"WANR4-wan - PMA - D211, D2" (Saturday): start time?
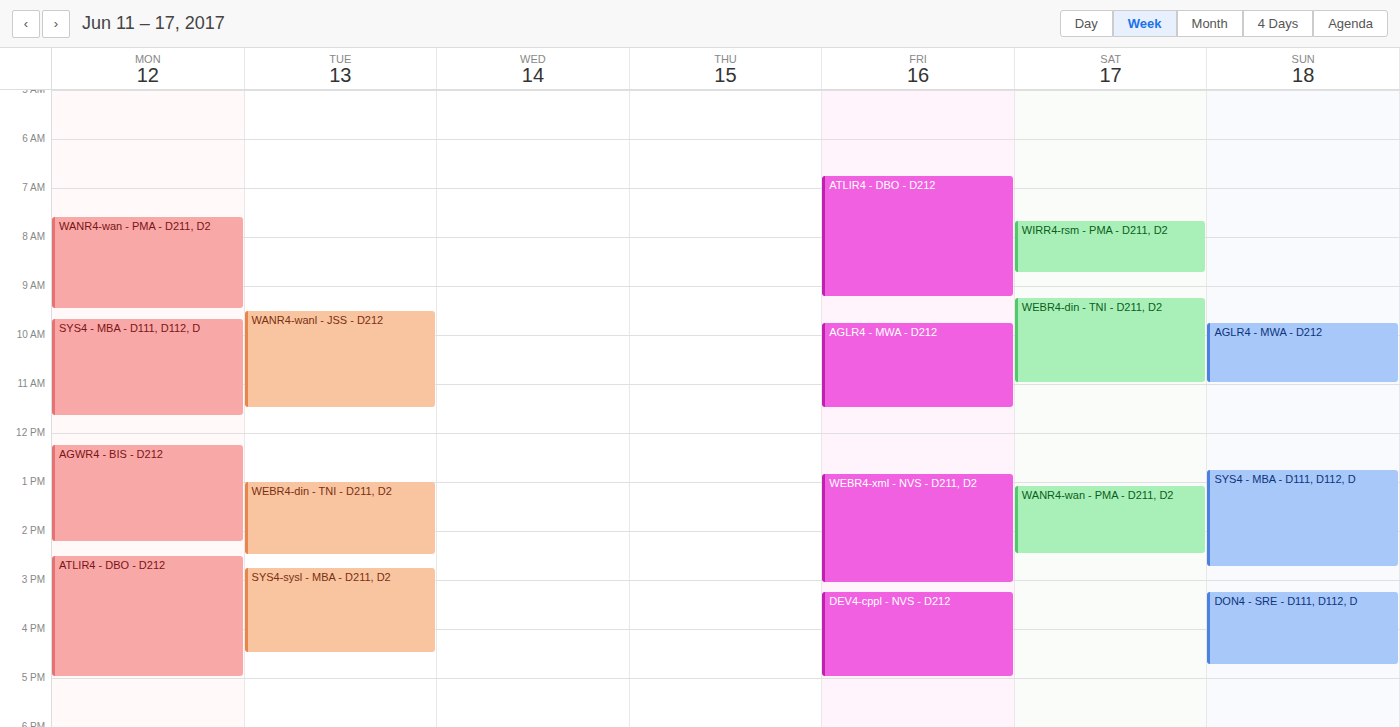
1:05 PM